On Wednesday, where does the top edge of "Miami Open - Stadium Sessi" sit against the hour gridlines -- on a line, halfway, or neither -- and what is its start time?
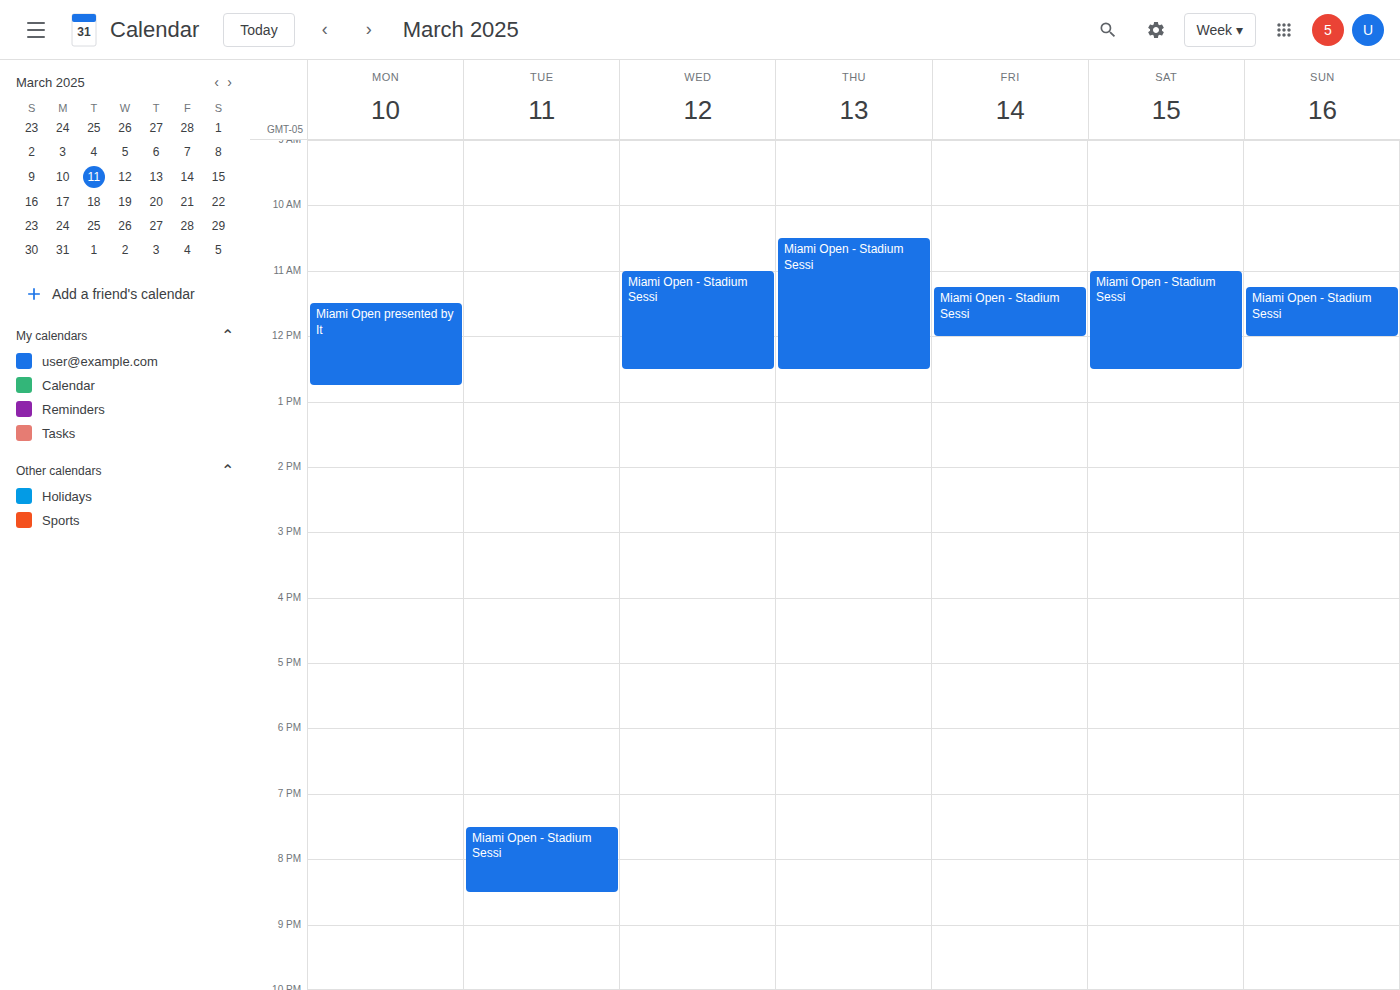
11:00 -- exactly on the 11:00 line.